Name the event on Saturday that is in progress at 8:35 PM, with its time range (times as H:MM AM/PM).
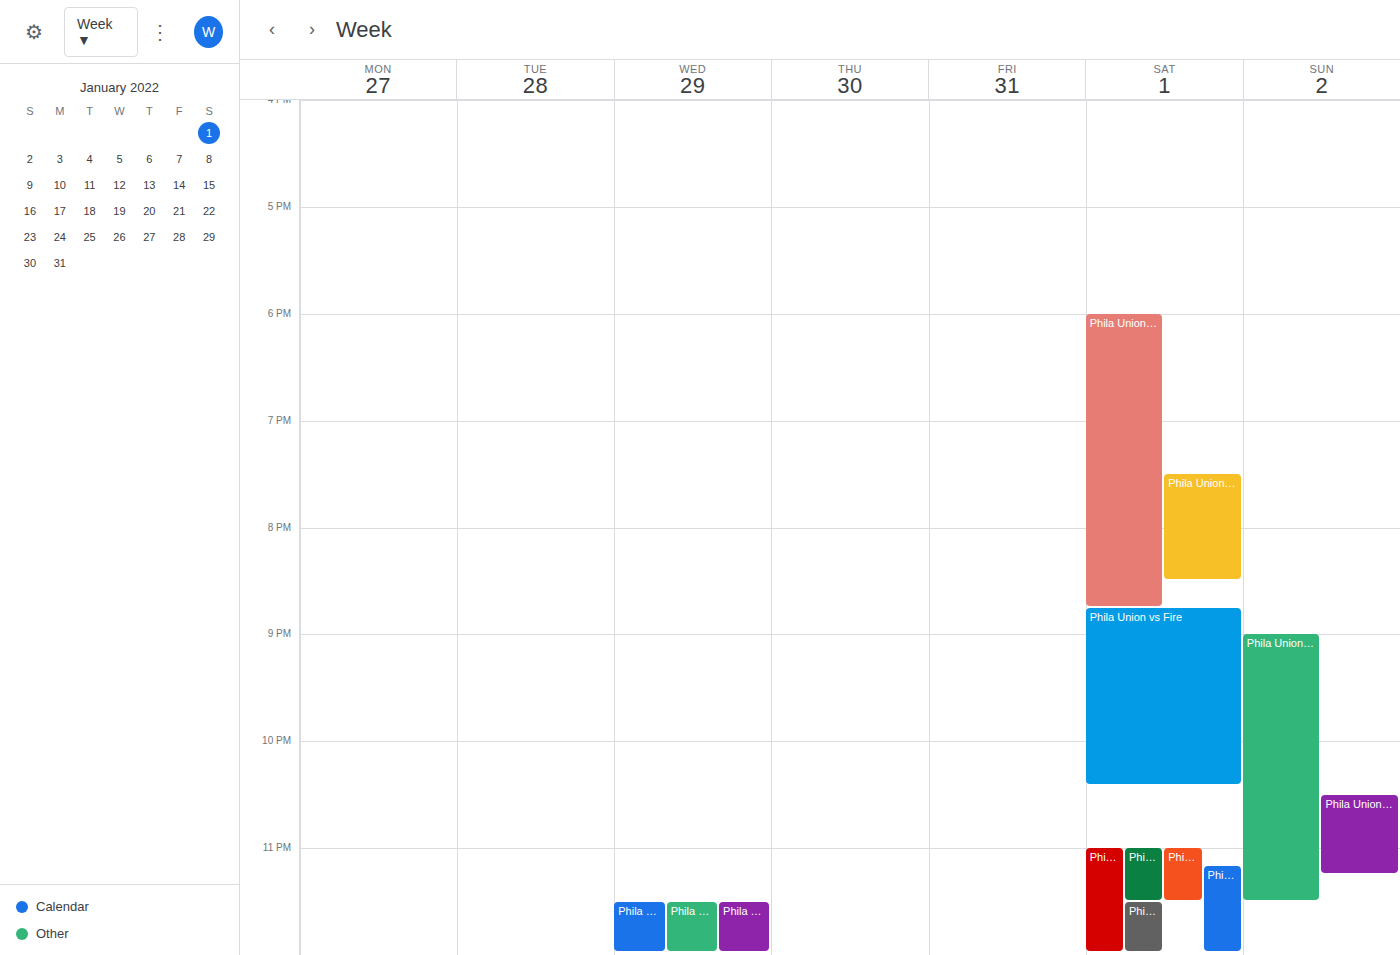
"Phila Union @ CF Montréal", 6:00 PM to 8:45 PM